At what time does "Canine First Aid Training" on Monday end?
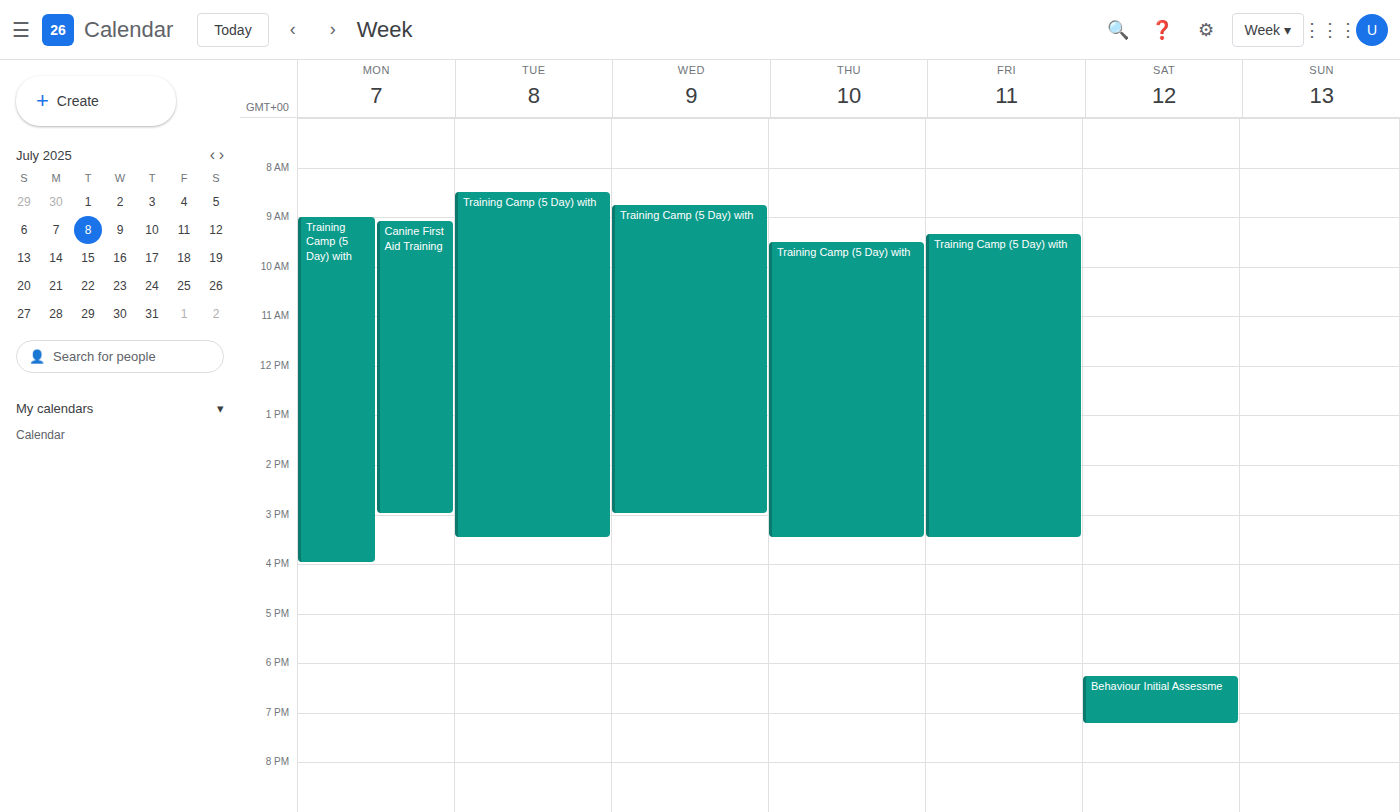
3:00 PM